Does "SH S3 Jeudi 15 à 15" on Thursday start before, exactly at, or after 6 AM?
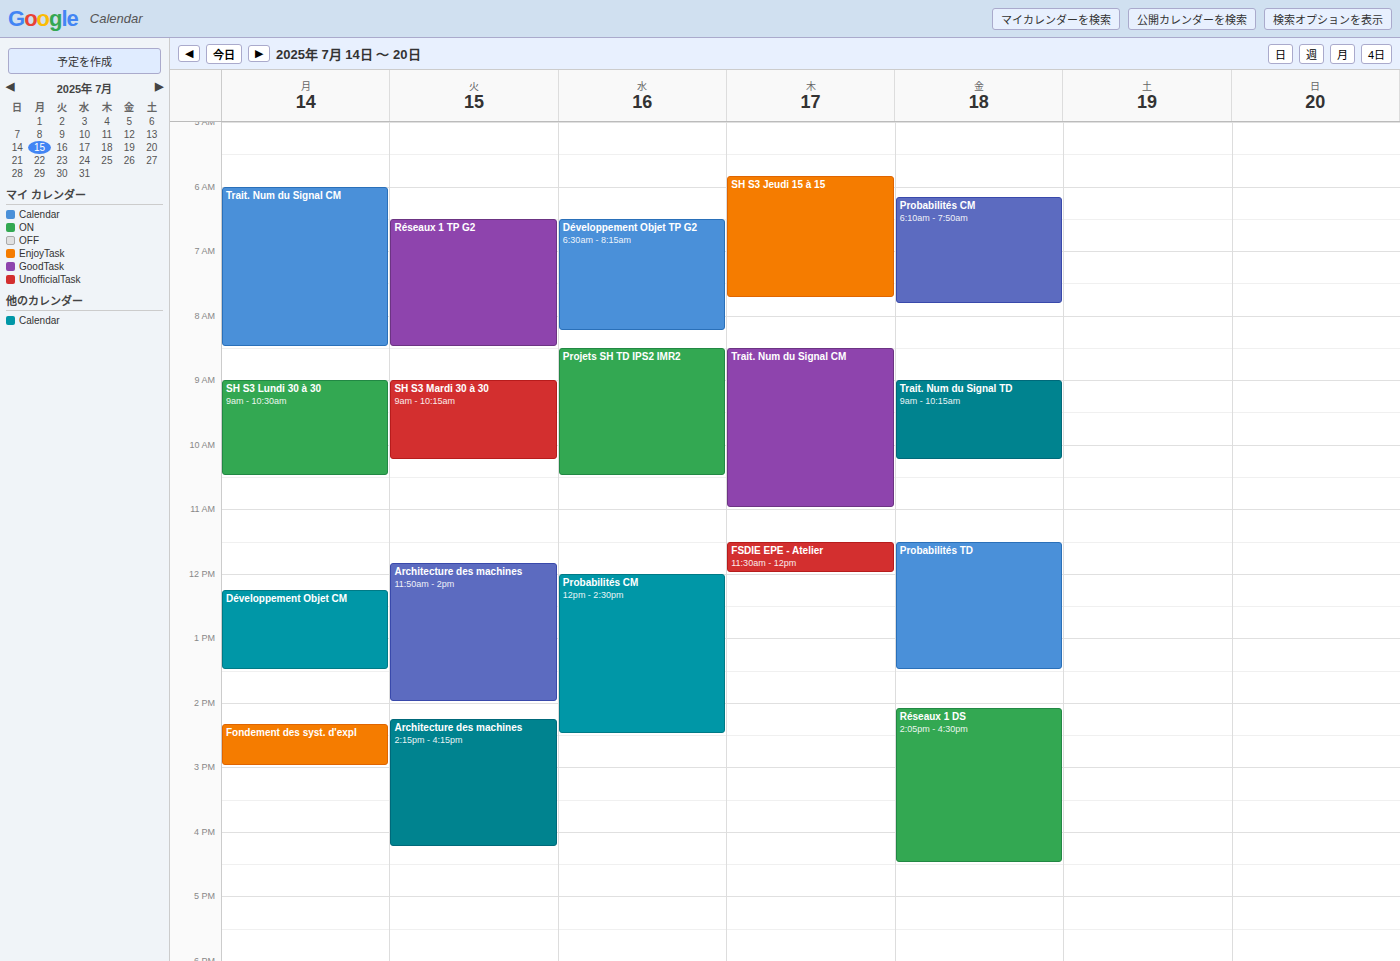
5:50 AM -- before 6 AM, 10 minutes above the 6 AM line.